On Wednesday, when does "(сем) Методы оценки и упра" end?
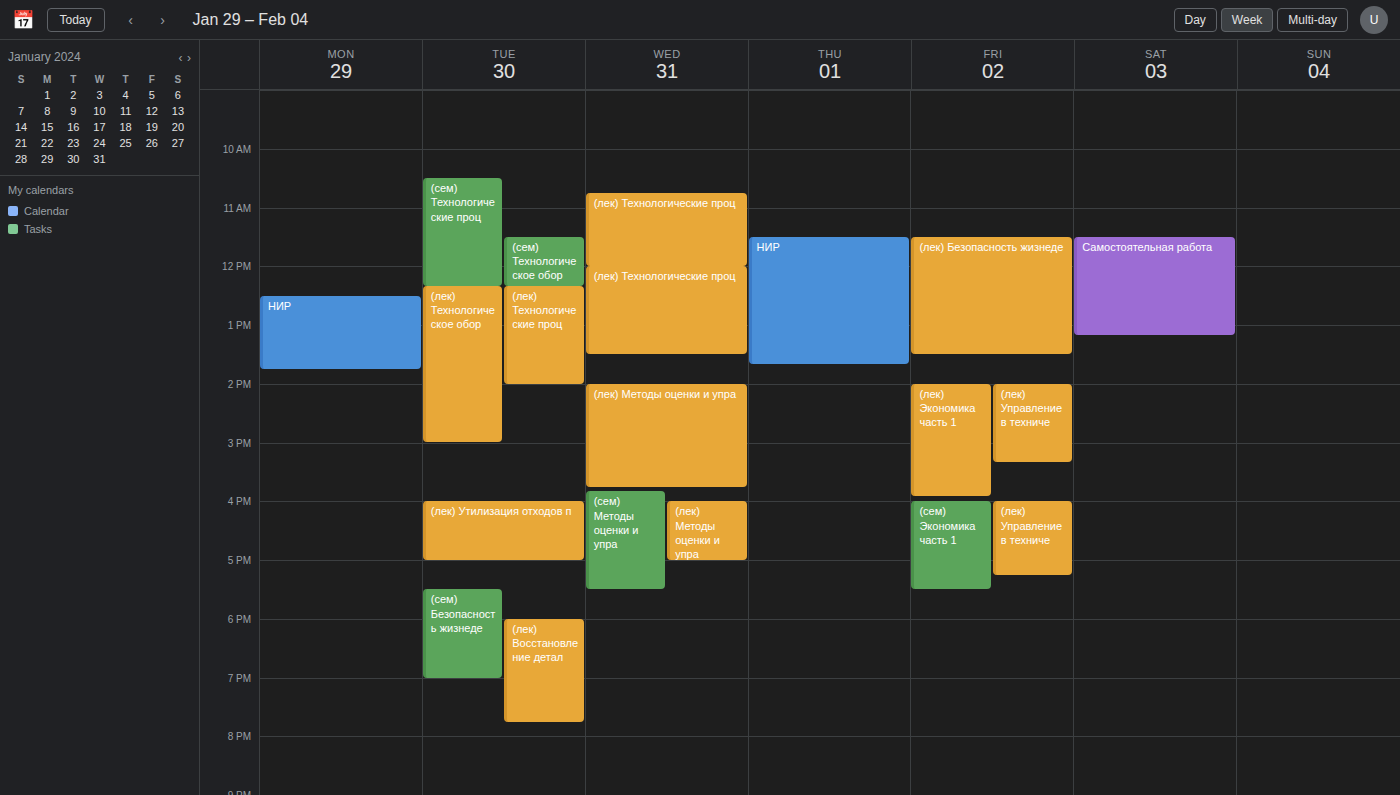
5:30 PM